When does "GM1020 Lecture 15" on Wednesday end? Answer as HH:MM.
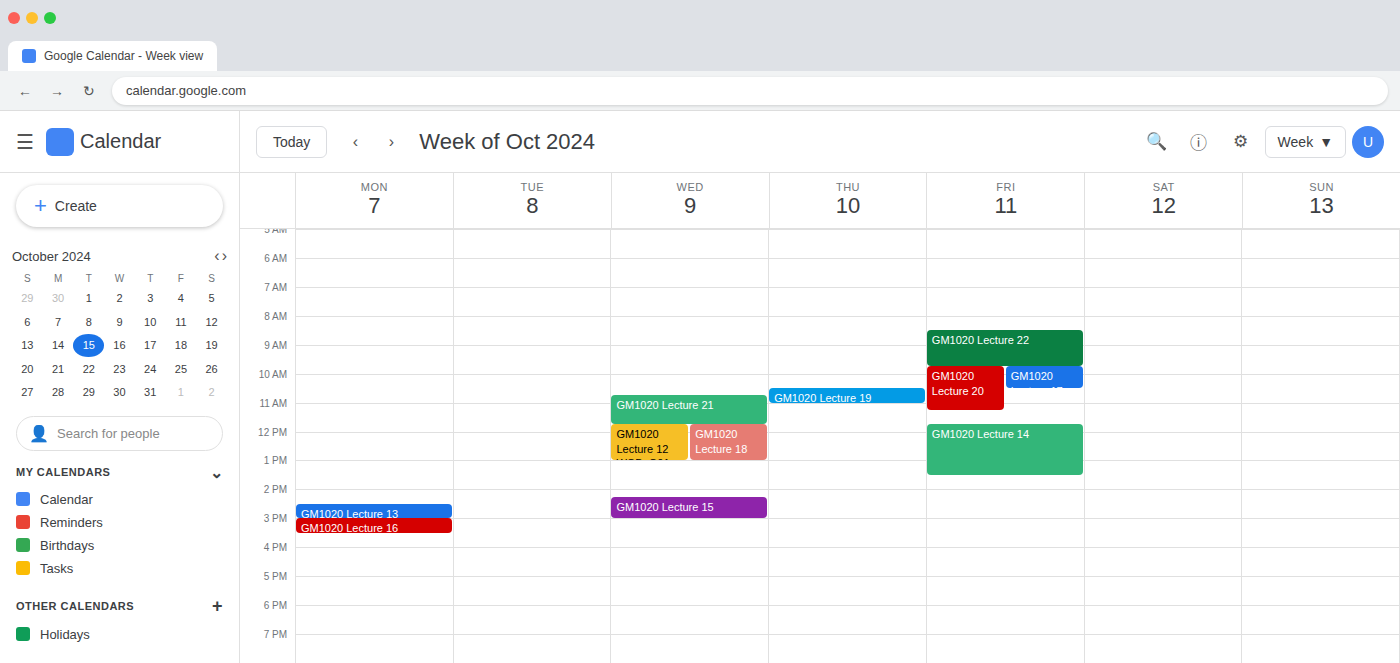
15:00